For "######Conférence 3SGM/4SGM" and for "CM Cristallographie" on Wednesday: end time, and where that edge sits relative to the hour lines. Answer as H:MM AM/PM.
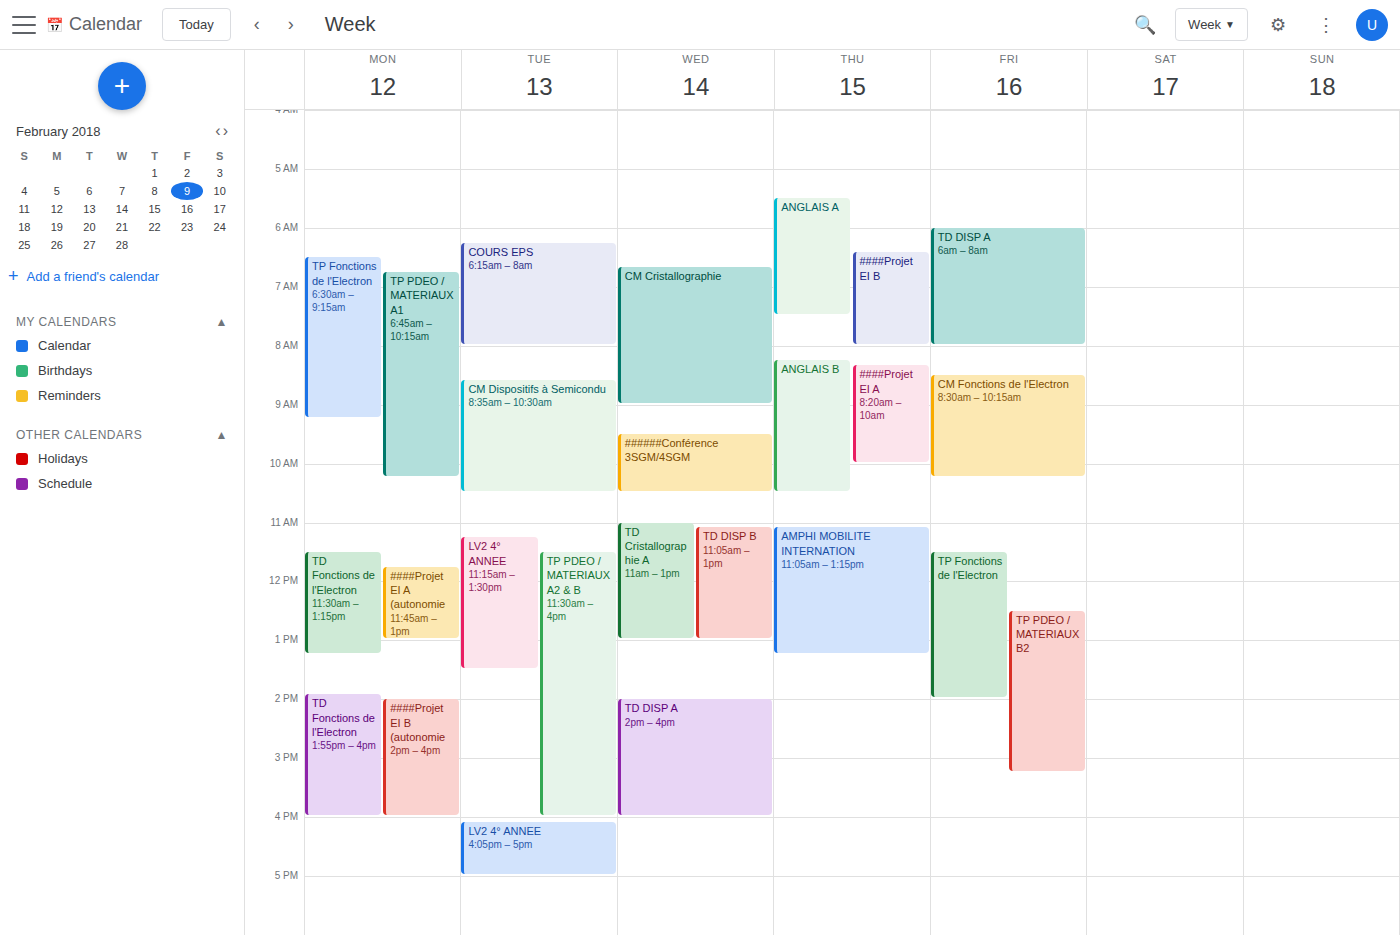
"######Conférence 3SGM/4SGM": 10:30 AM, halfway between the 10 AM and 11 AM lines. "CM Cristallographie": 9:00 AM, exactly on the 9 AM line.